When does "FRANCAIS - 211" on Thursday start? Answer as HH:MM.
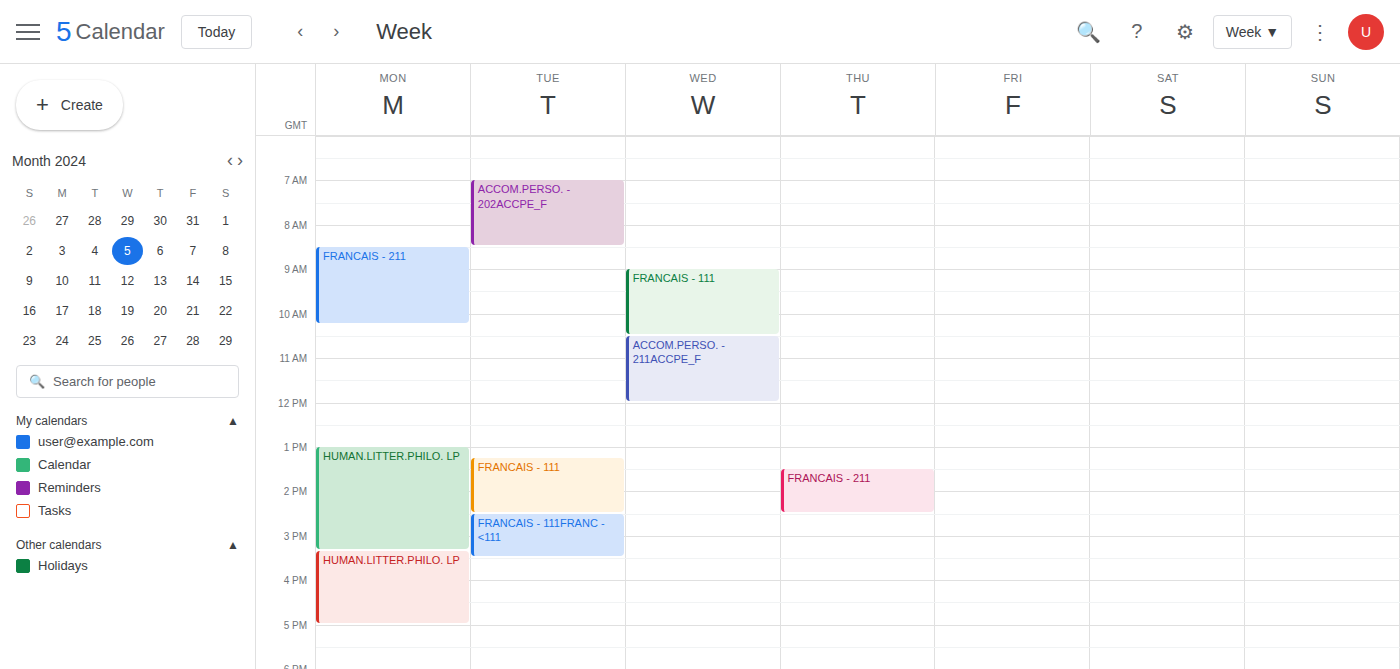
13:30